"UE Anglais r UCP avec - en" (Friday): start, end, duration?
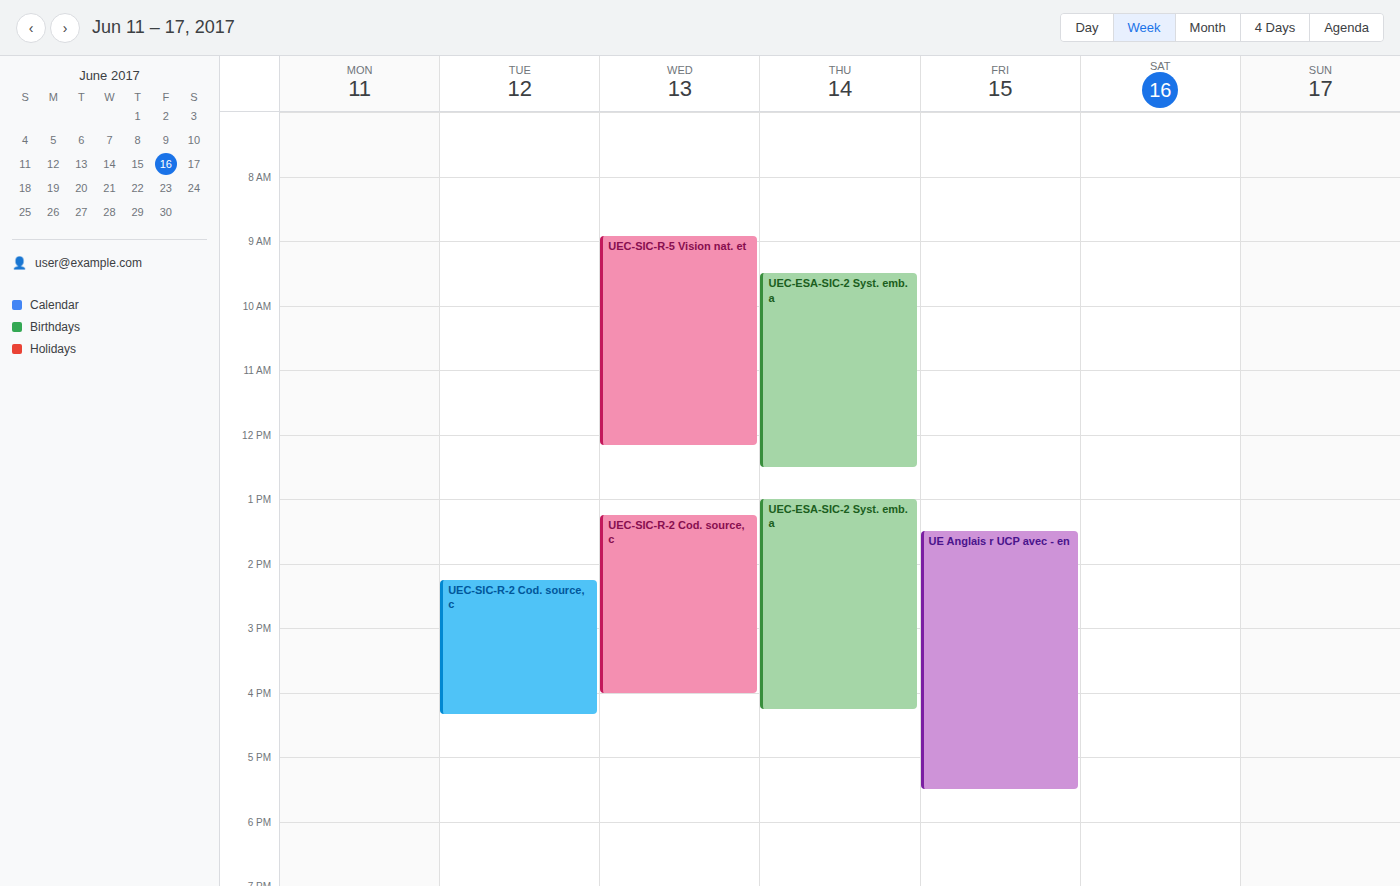
13:30 to 17:30, 4 hours